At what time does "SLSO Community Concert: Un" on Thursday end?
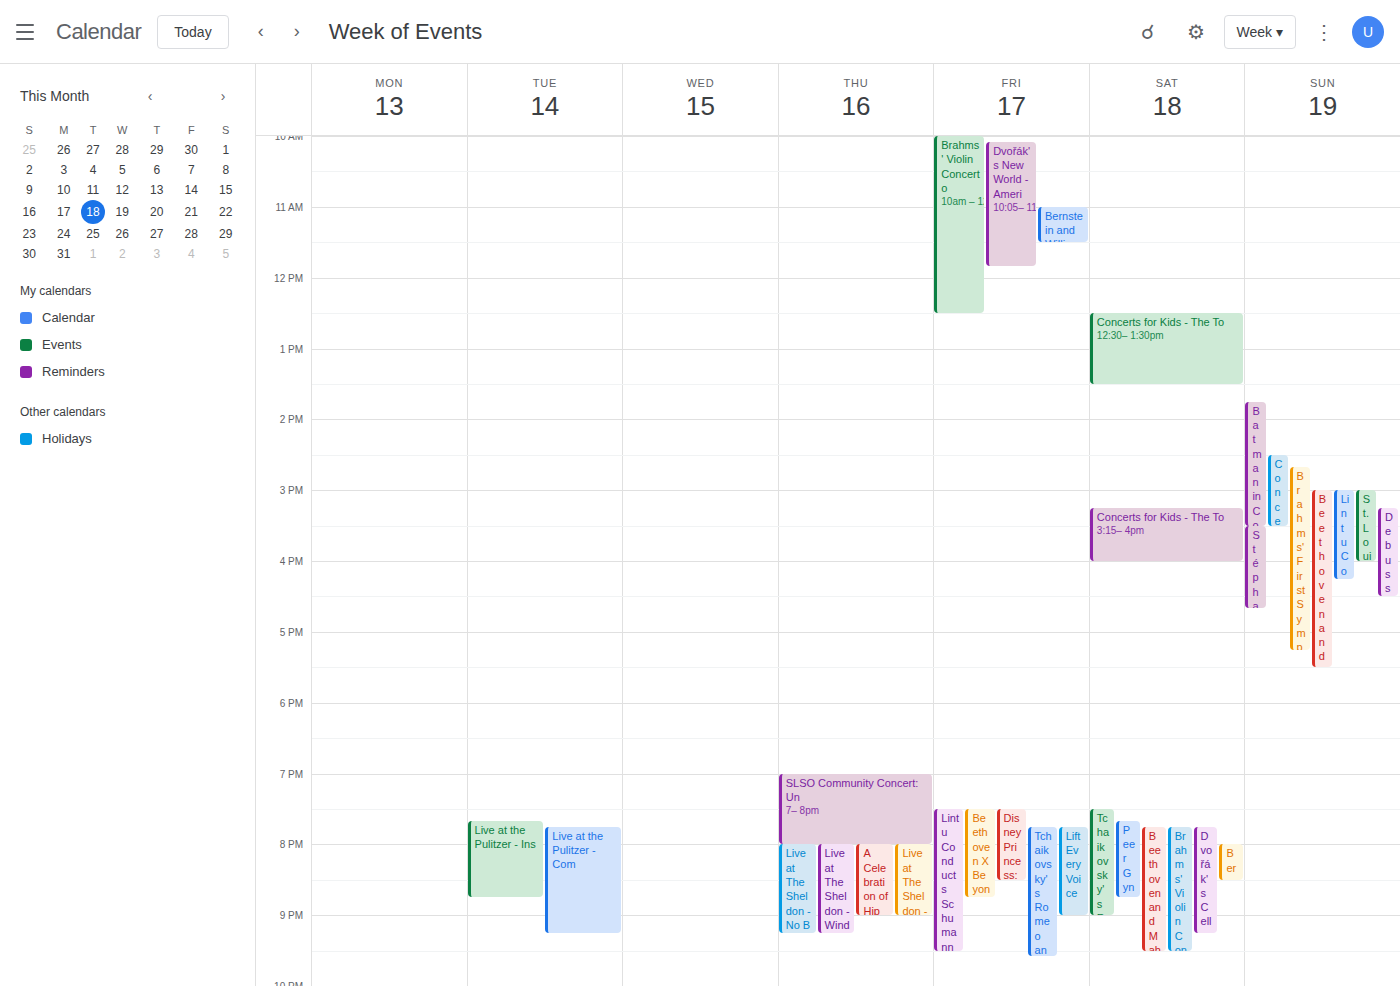
20:00